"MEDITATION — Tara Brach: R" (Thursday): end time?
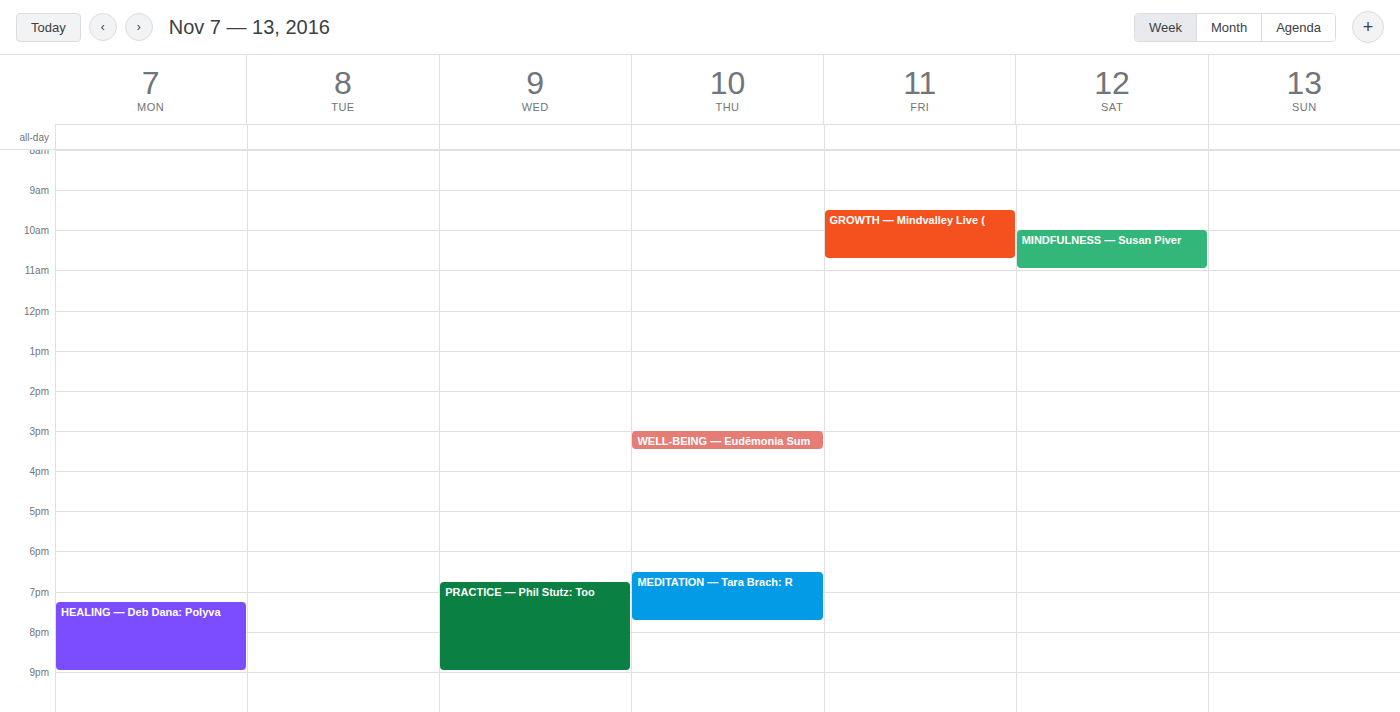
7:45 PM